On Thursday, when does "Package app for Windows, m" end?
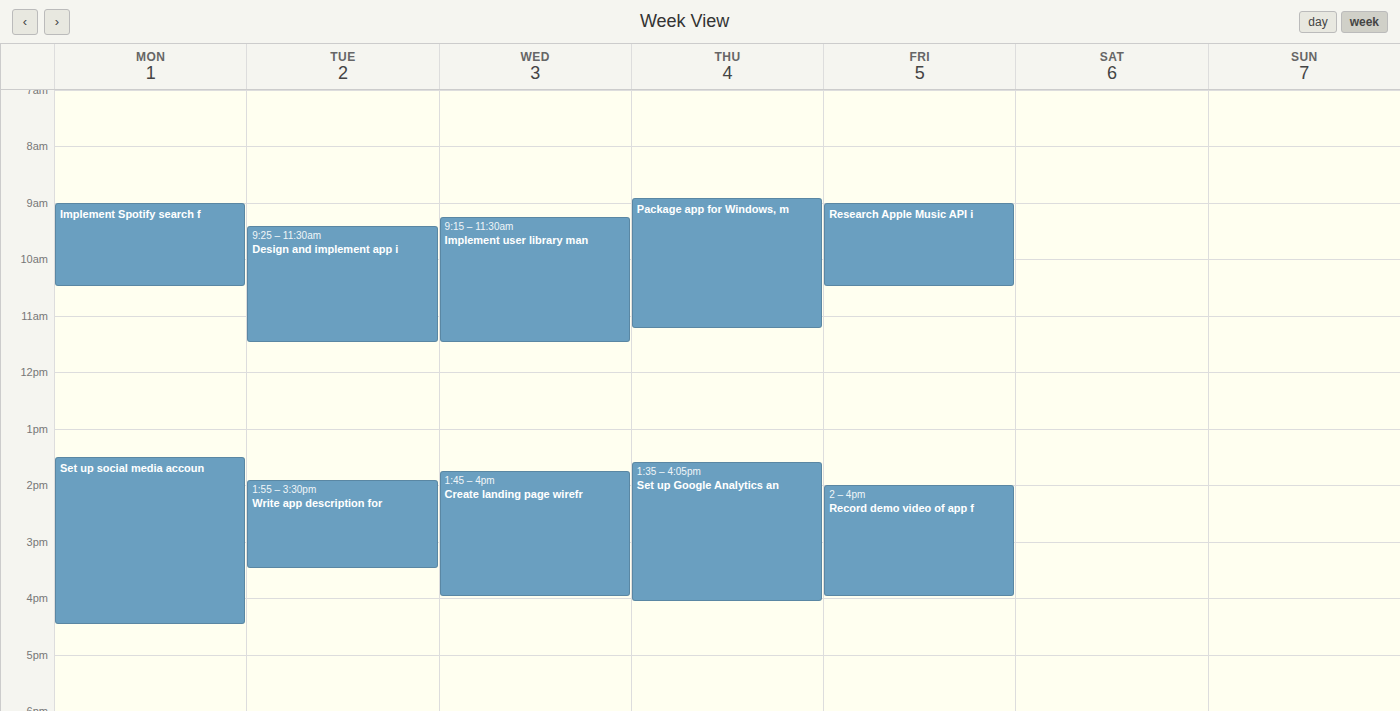
11:15 AM